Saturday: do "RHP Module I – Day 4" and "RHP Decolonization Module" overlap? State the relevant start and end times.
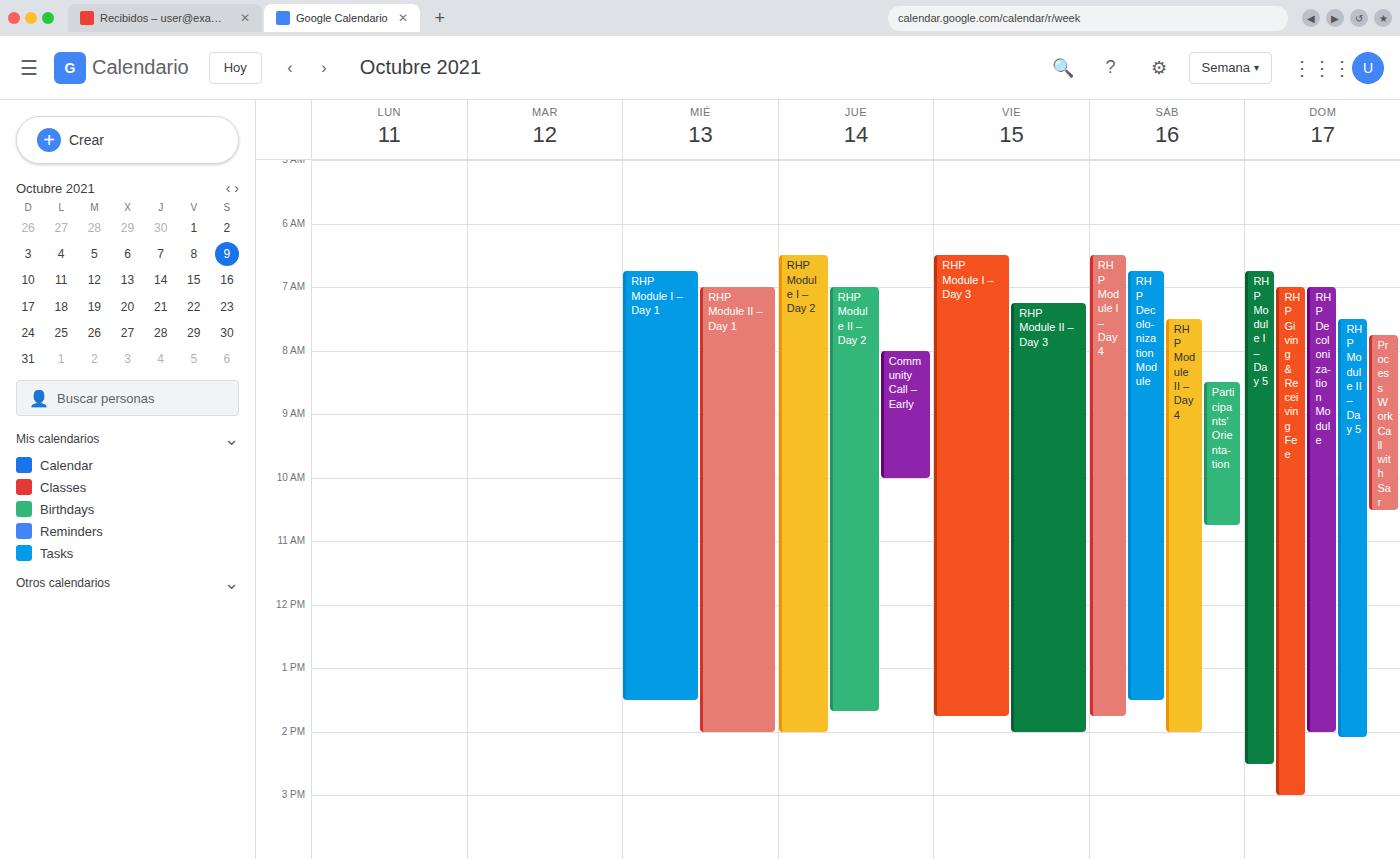
"RHP Decolonization Module" runs 6:45 AM to 1:30 PM, inside "RHP Module I – Day 4" -- they overlap.